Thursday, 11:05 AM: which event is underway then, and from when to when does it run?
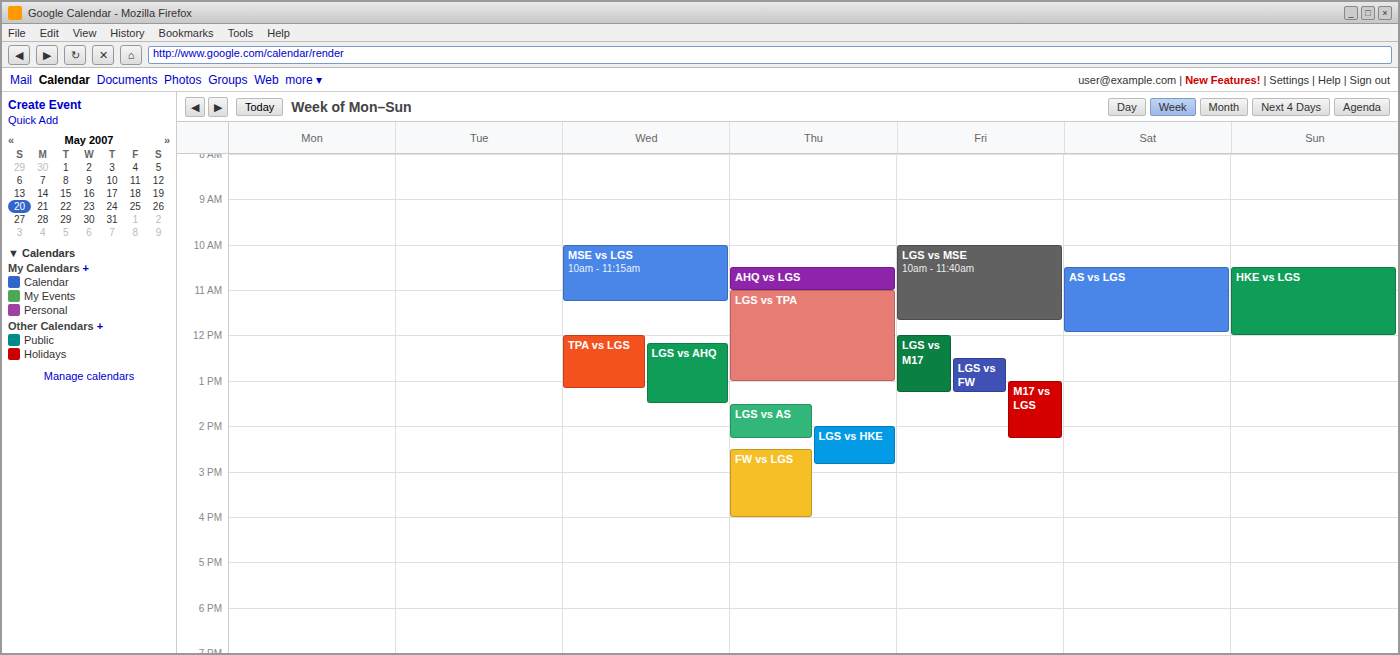
"LGS vs TPA", 11:00 AM to 1:00 PM